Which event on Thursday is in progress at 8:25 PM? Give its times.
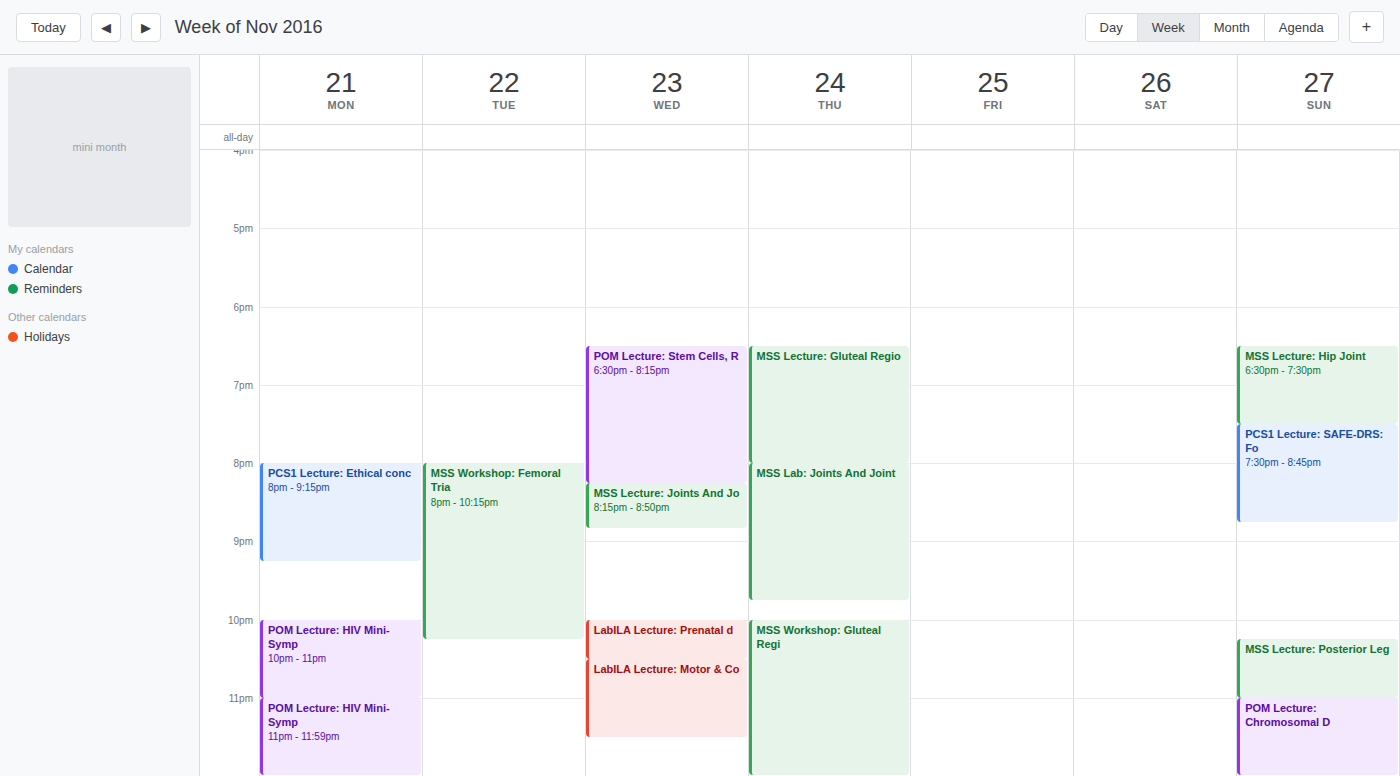
"MSS Lab: Joints And Joint", 8:00 PM to 9:45 PM